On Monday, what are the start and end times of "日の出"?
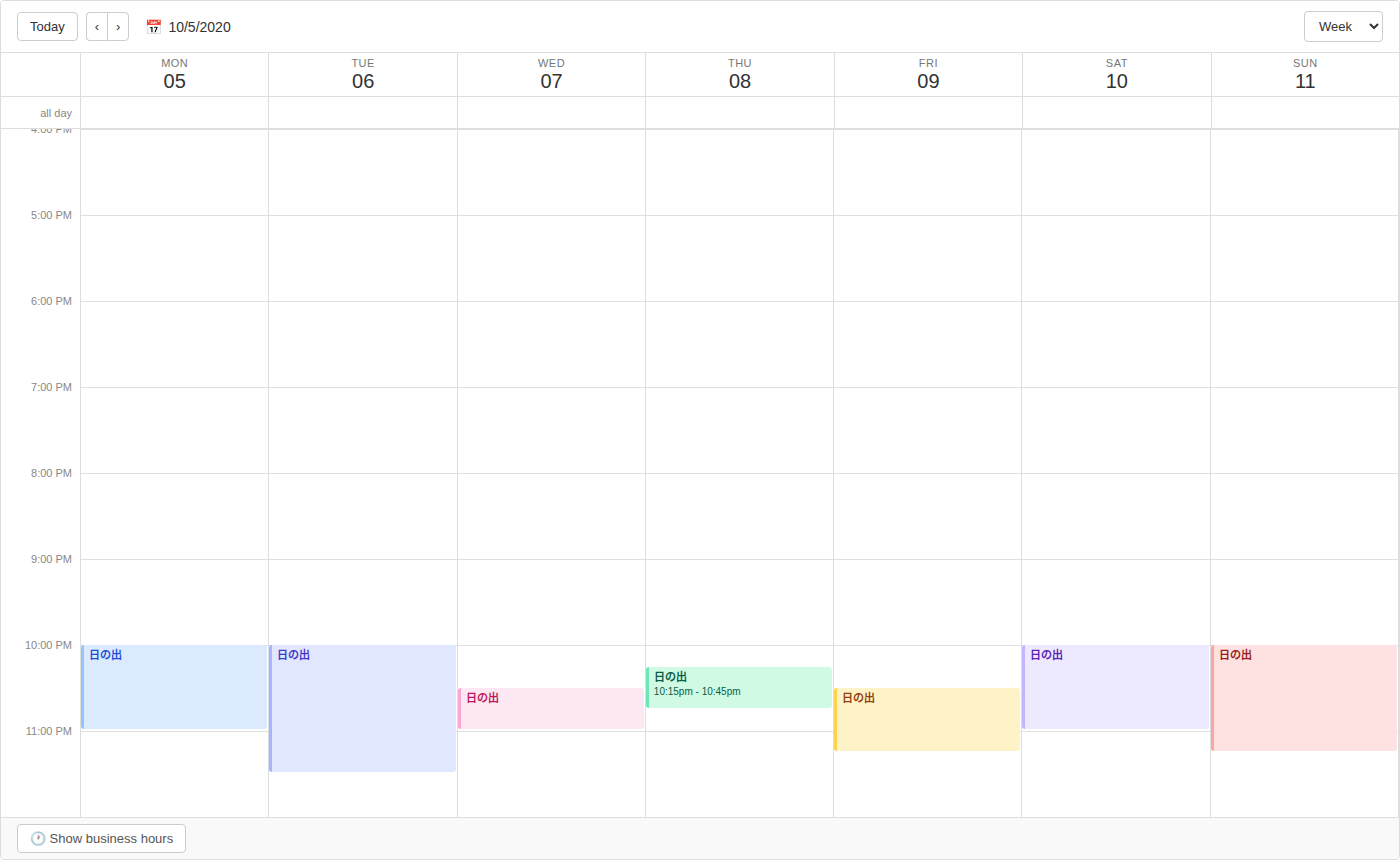
10:00 PM to 11:00 PM